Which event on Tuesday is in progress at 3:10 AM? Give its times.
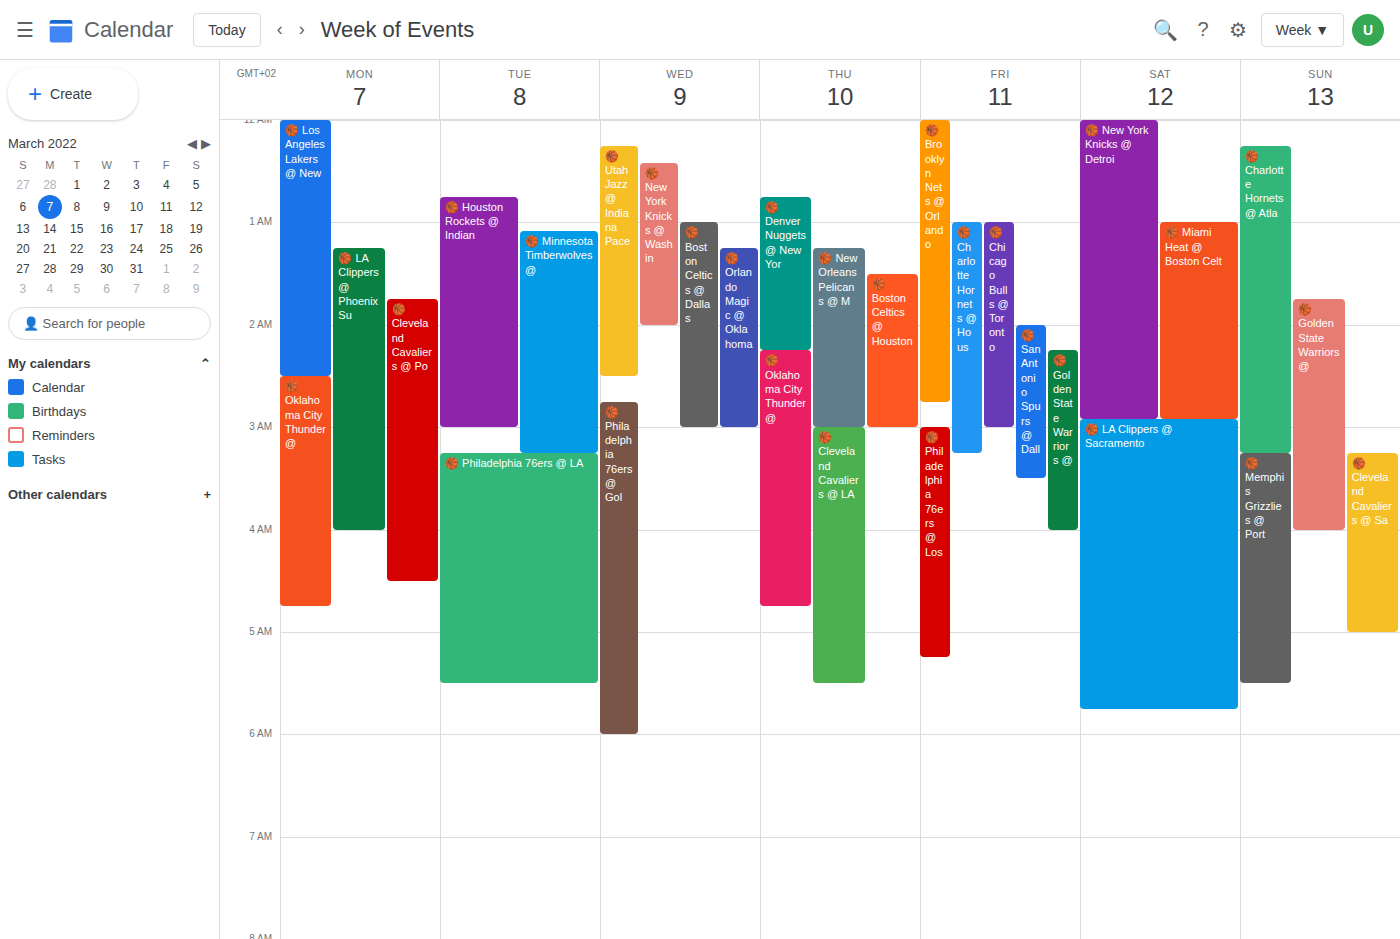
"🏀 Minnesota Timberwolves @", 1:05 AM to 3:15 AM